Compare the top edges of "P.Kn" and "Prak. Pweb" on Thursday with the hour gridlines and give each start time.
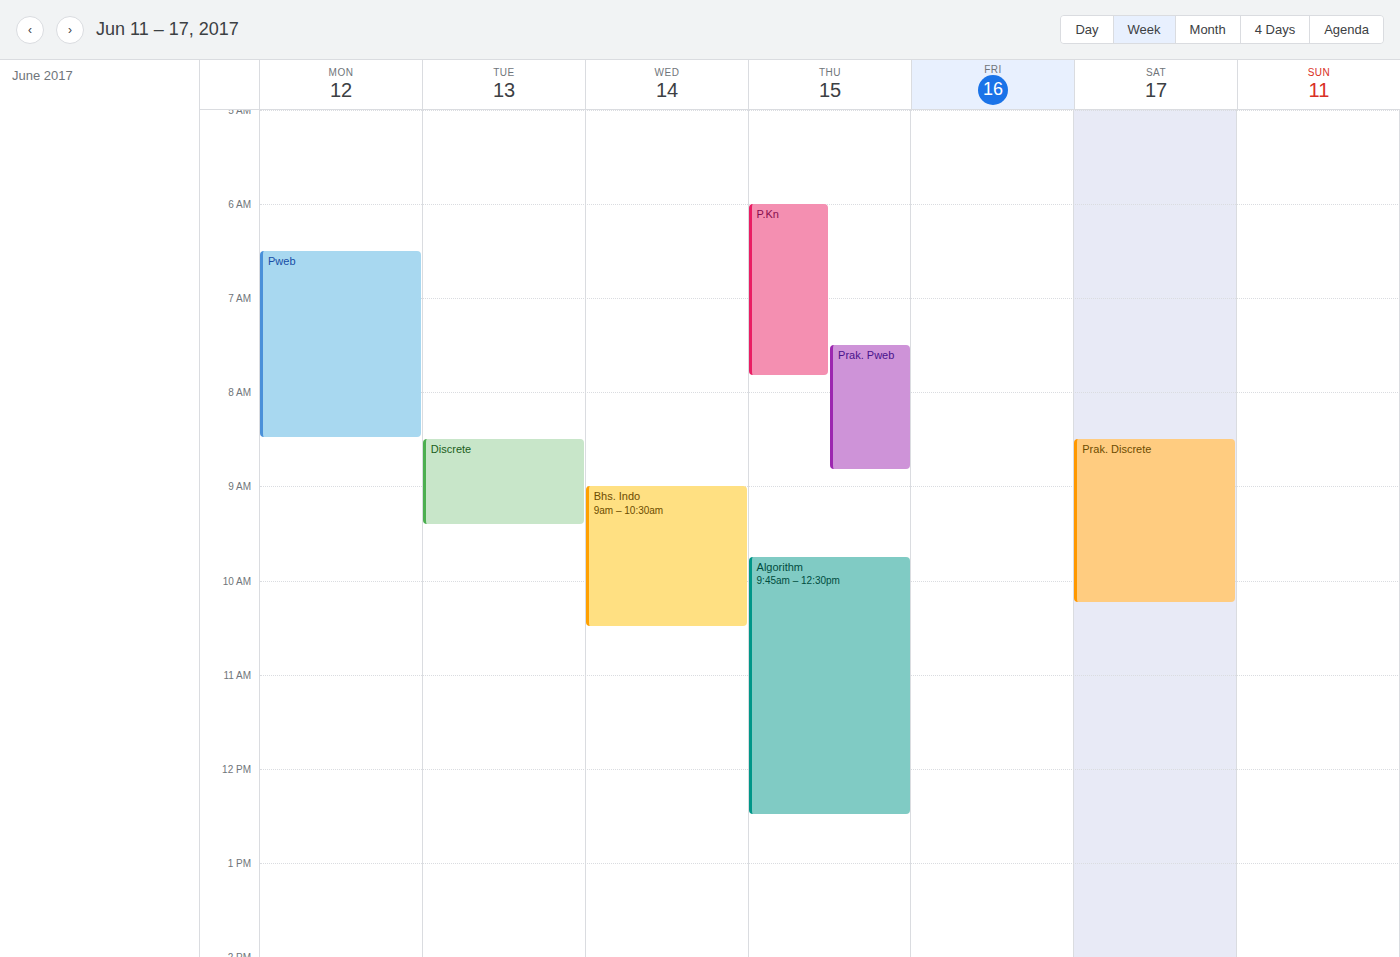
"P.Kn": 6:00 AM, exactly on the 6 AM line. "Prak. Pweb": 7:30 AM, halfway between the 7 AM and 8 AM lines.